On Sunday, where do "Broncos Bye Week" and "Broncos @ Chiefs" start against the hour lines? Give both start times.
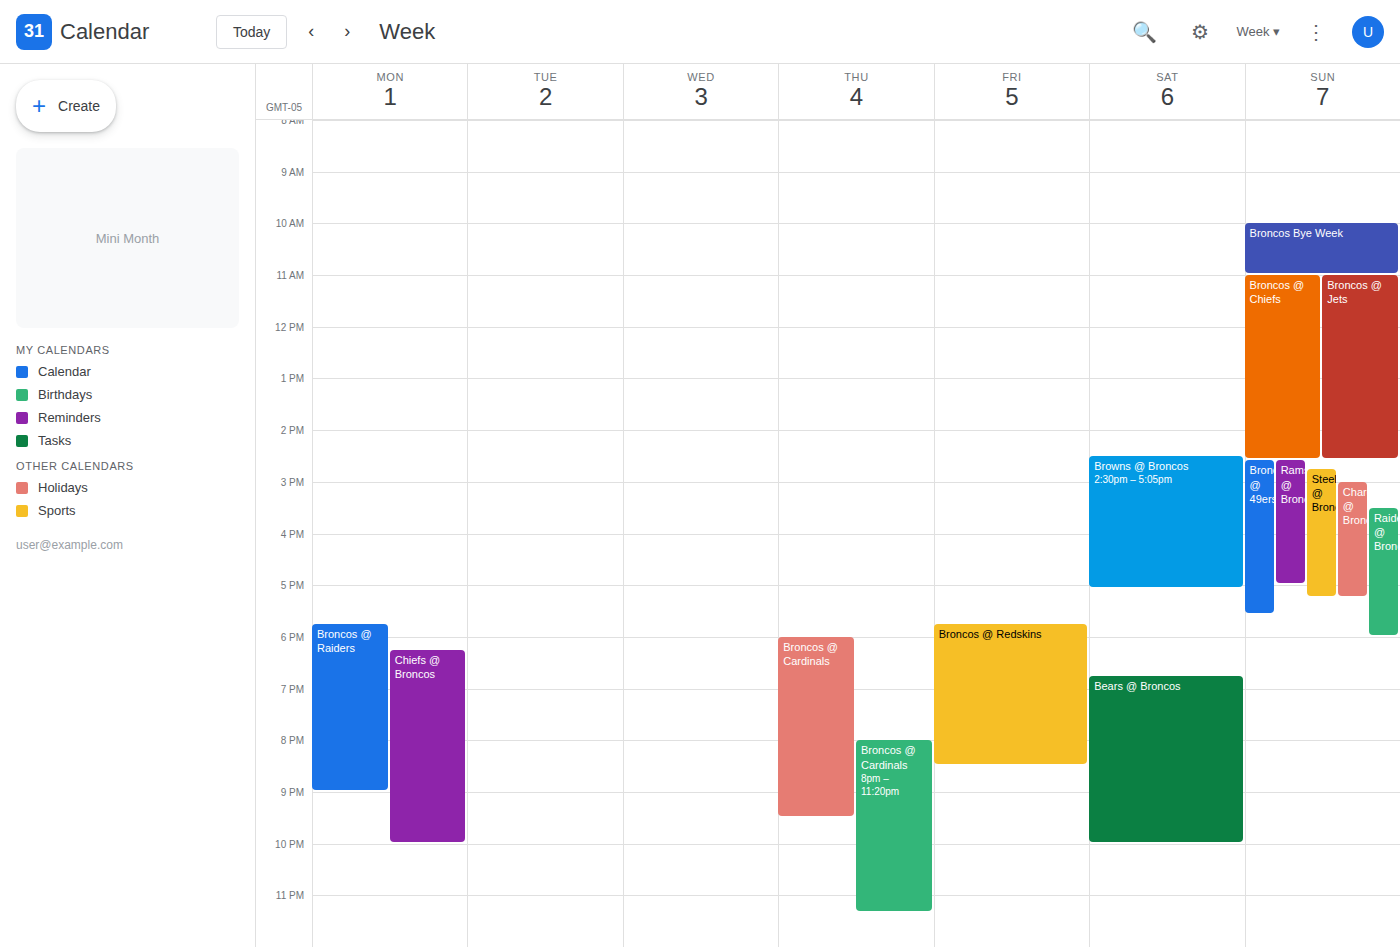
"Broncos Bye Week": 10:00 AM, exactly on the 10 AM line. "Broncos @ Chiefs": 11:00 AM, exactly on the 11 AM line.